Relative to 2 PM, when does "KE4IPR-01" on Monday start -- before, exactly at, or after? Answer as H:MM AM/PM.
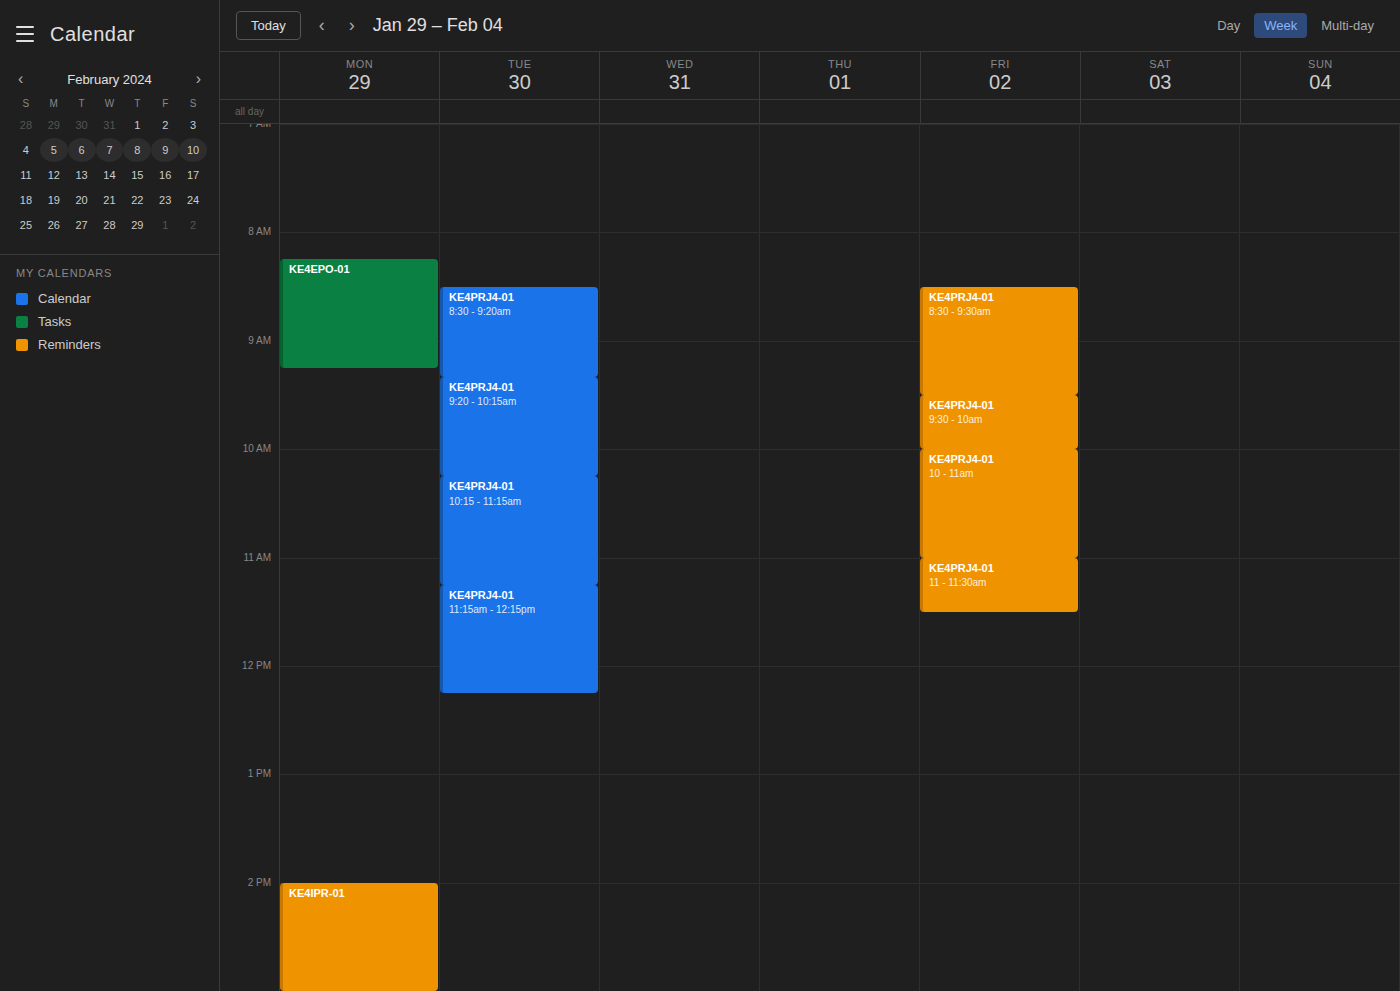
2:00 PM -- exactly at 2 PM, on the 2 PM line.